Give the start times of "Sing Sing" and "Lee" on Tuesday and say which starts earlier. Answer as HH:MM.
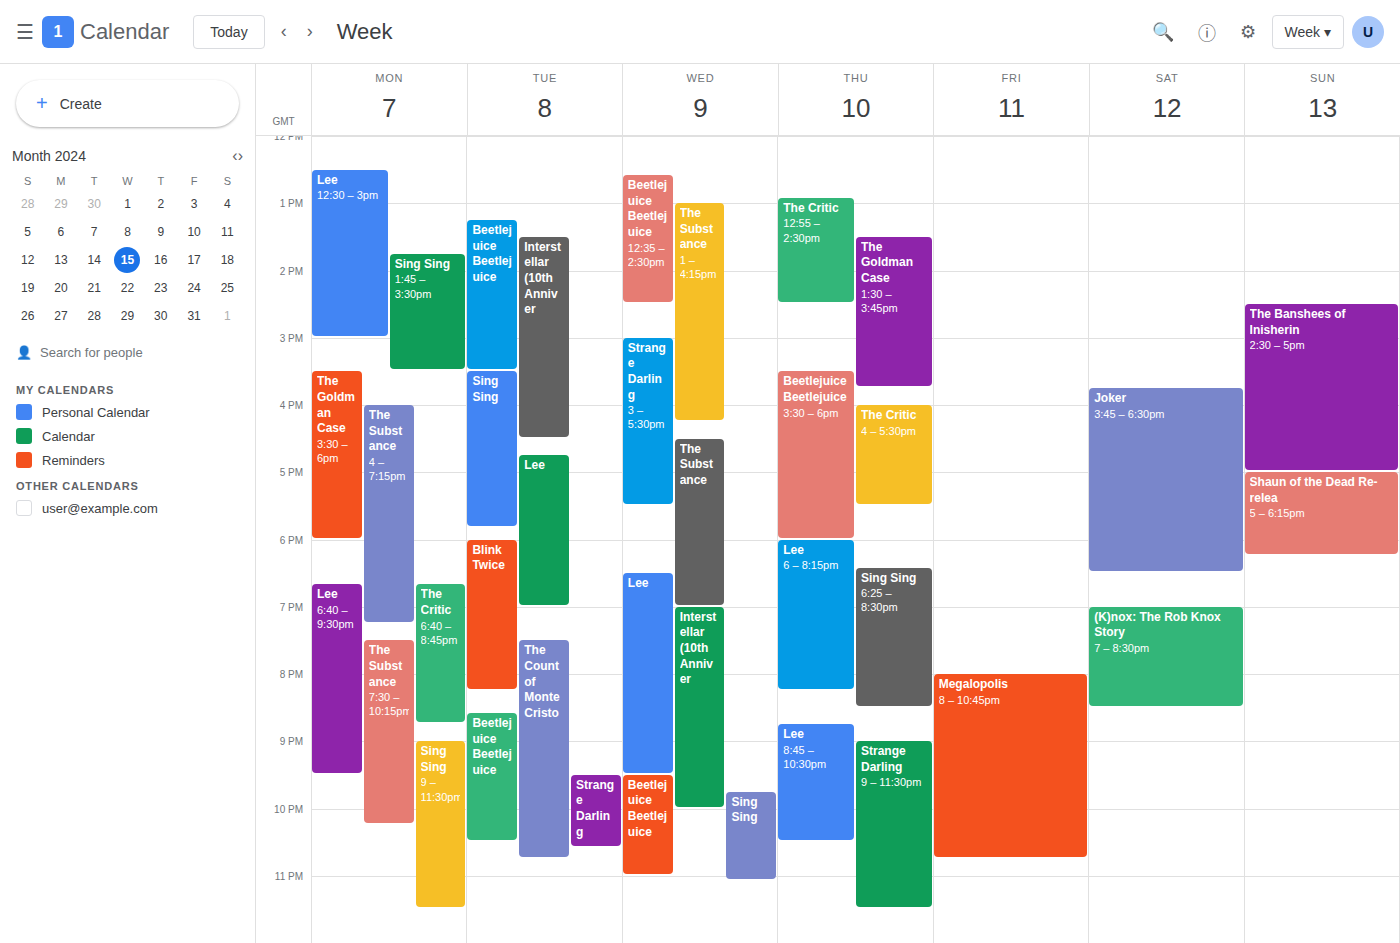
"Sing Sing" 15:30; "Lee" 16:45.